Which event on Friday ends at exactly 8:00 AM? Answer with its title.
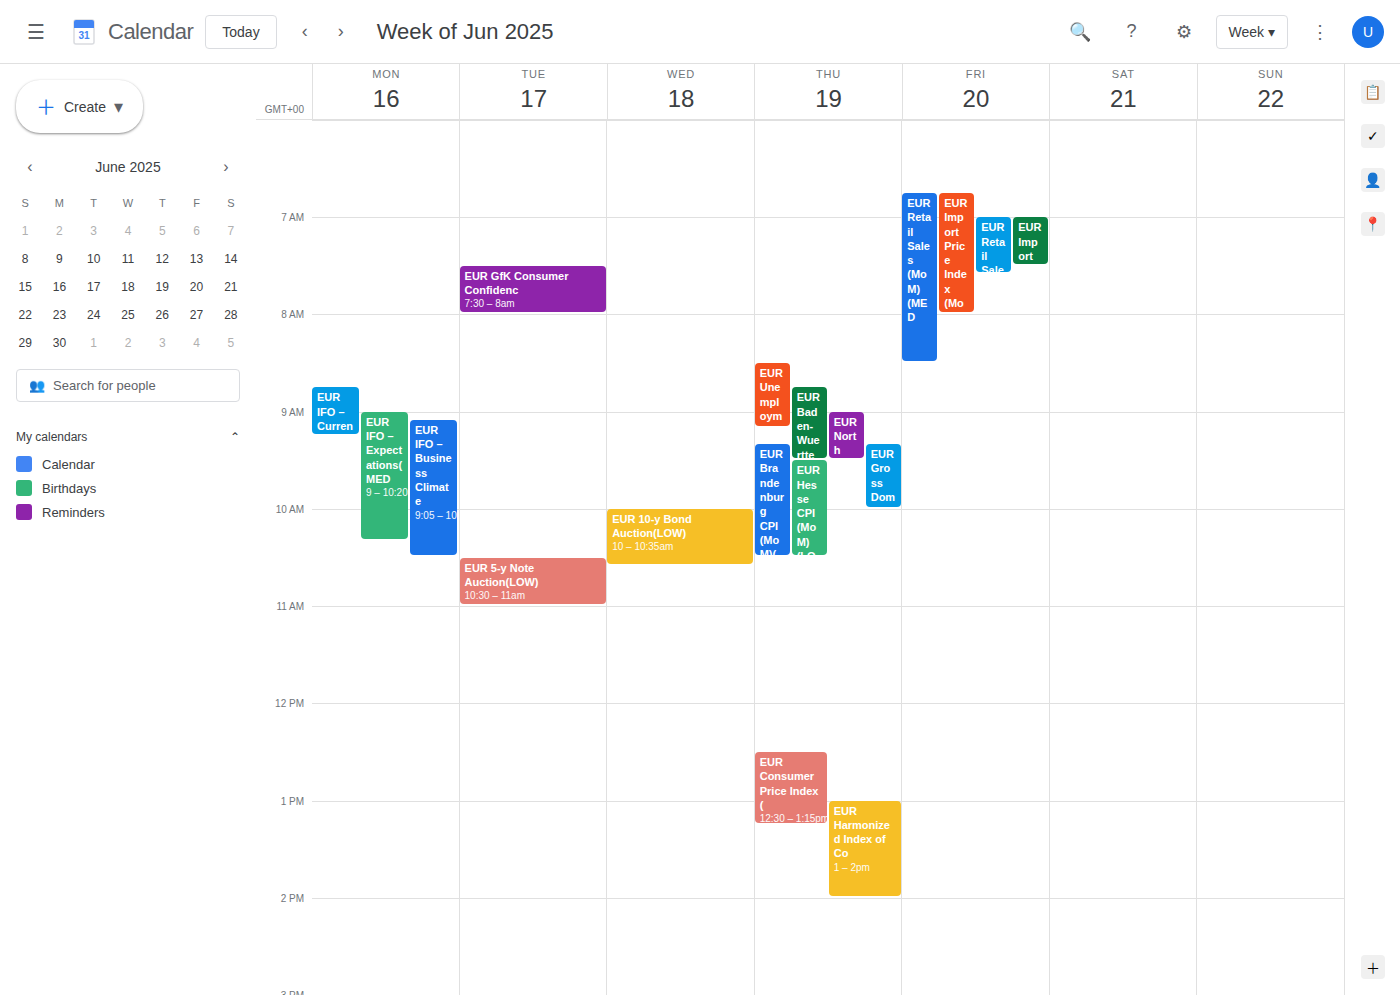
"EUR Import Price Index (Mo"